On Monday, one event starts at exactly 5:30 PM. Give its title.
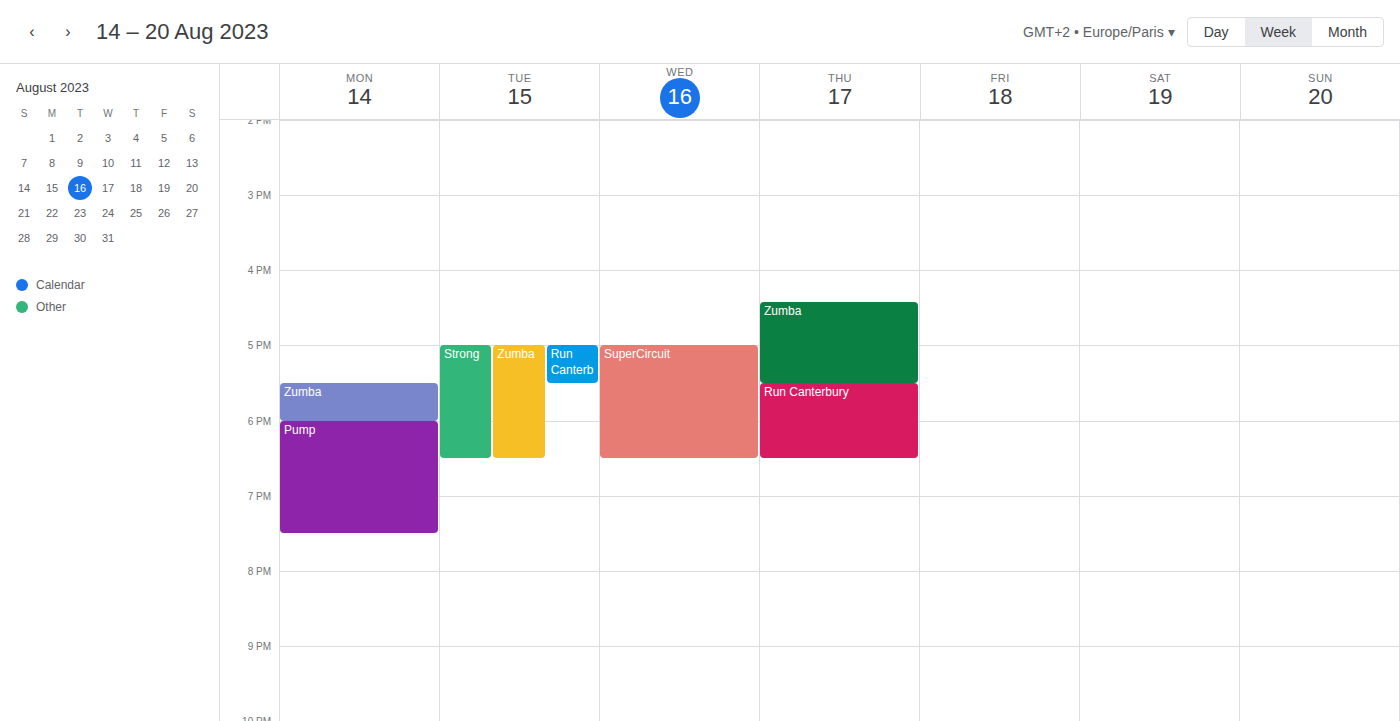
"Zumba"